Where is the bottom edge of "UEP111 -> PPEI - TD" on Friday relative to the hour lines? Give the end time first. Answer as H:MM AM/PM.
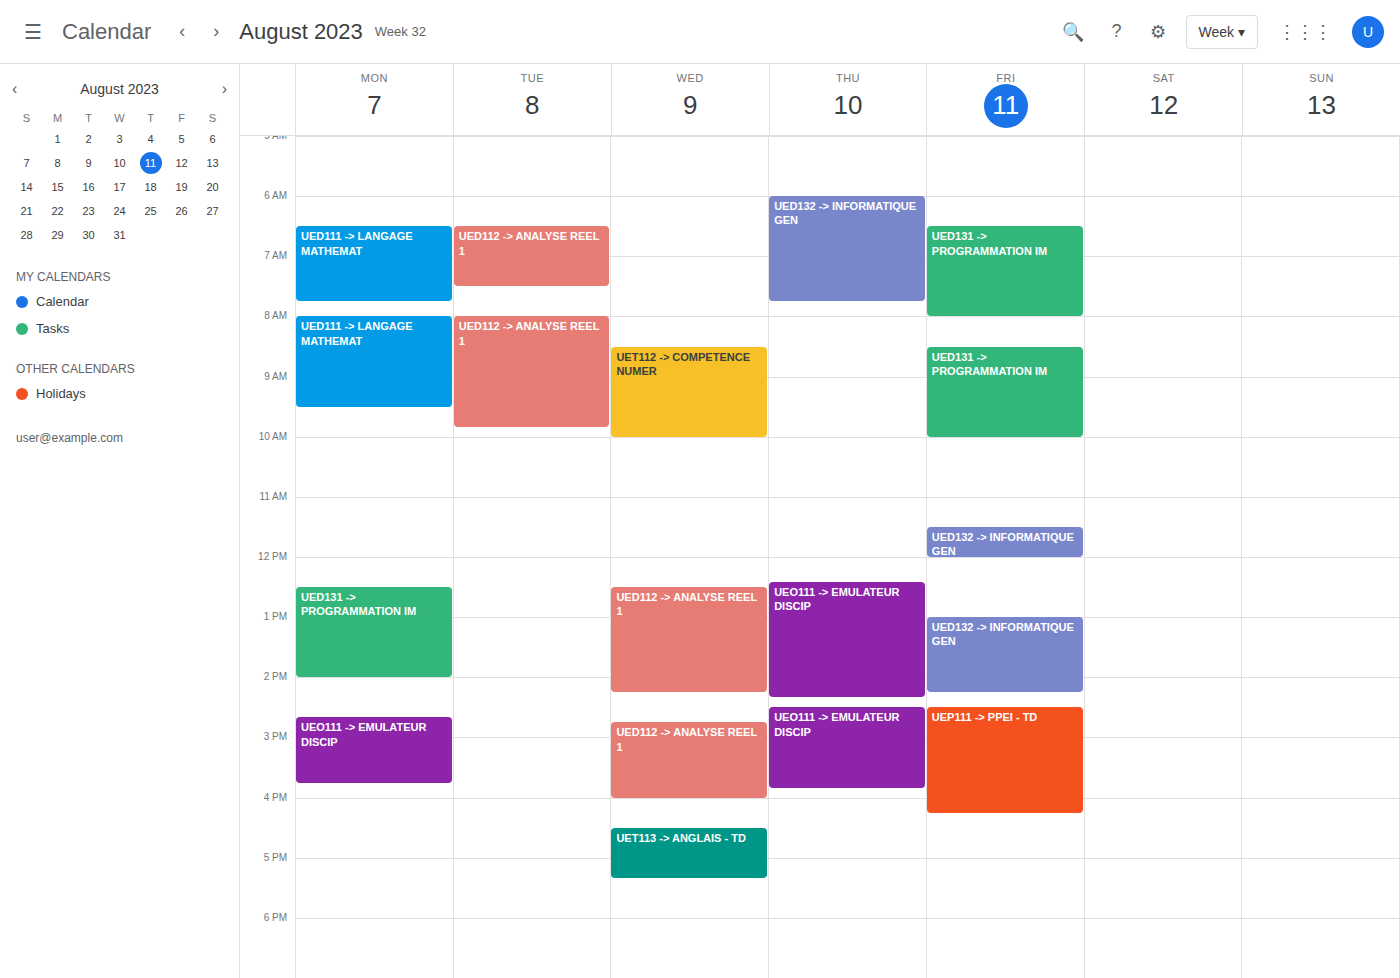
4:15 PM -- neither: a quarter of the way from the 4 PM line to the 5 PM line.